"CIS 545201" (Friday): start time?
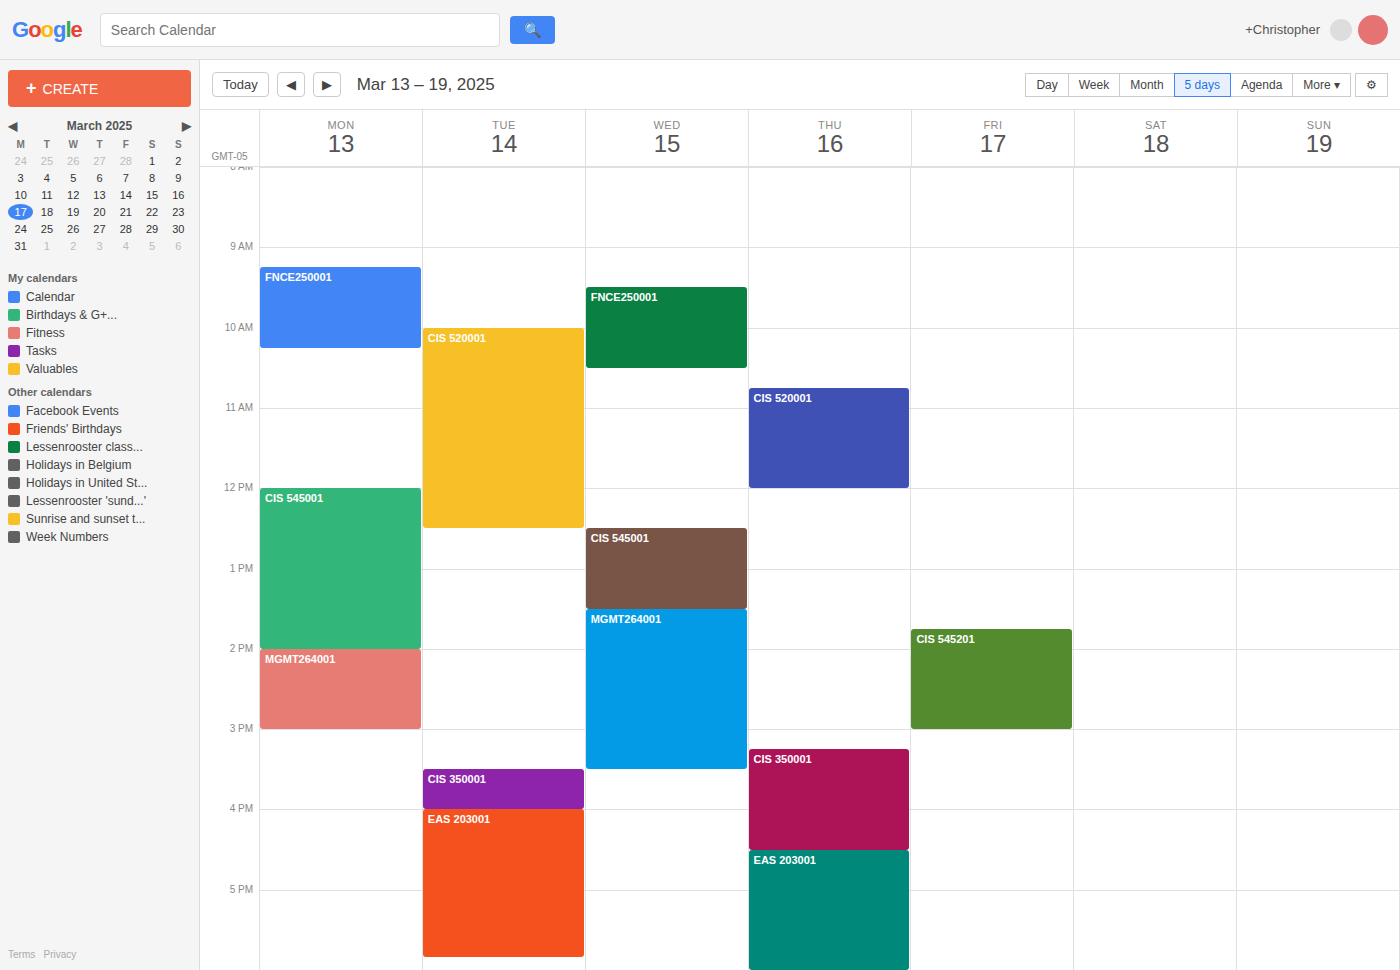
1:45 PM